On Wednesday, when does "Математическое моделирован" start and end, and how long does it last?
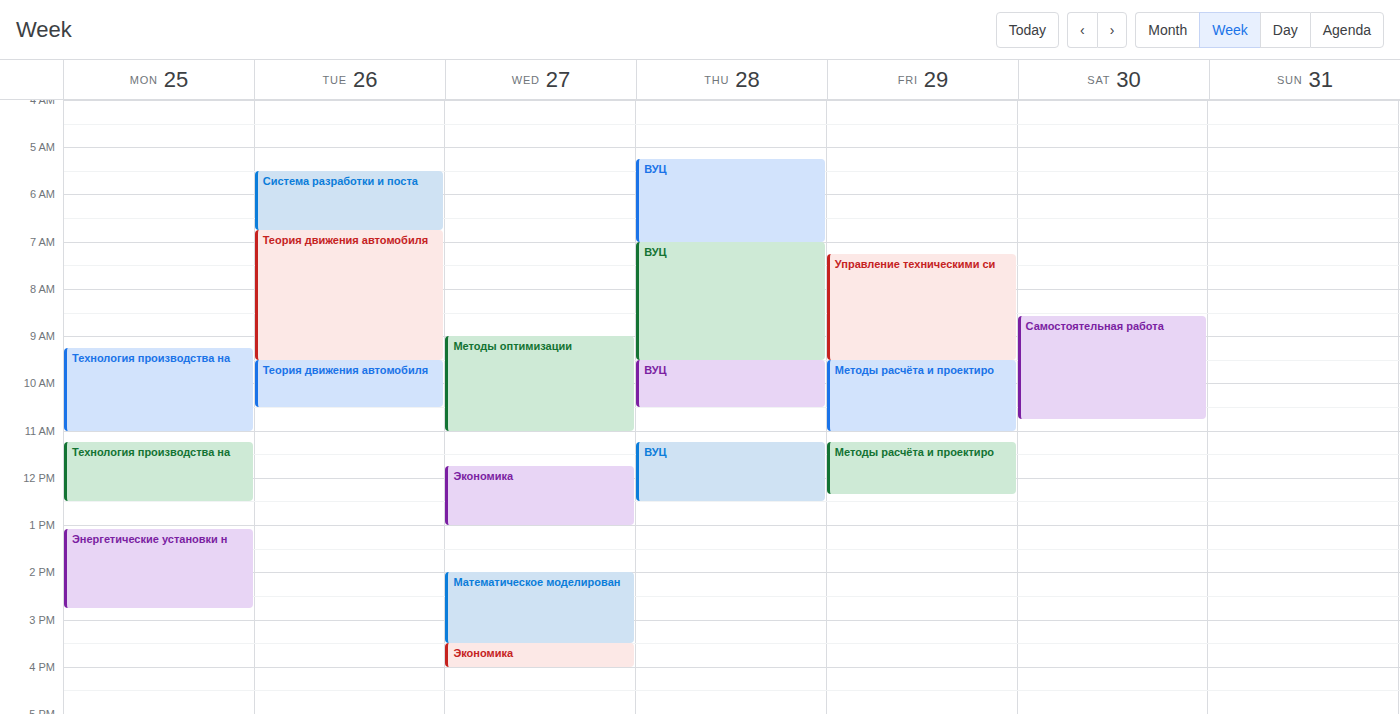
2:00 PM to 3:30 PM, 1 hour 30 minutes